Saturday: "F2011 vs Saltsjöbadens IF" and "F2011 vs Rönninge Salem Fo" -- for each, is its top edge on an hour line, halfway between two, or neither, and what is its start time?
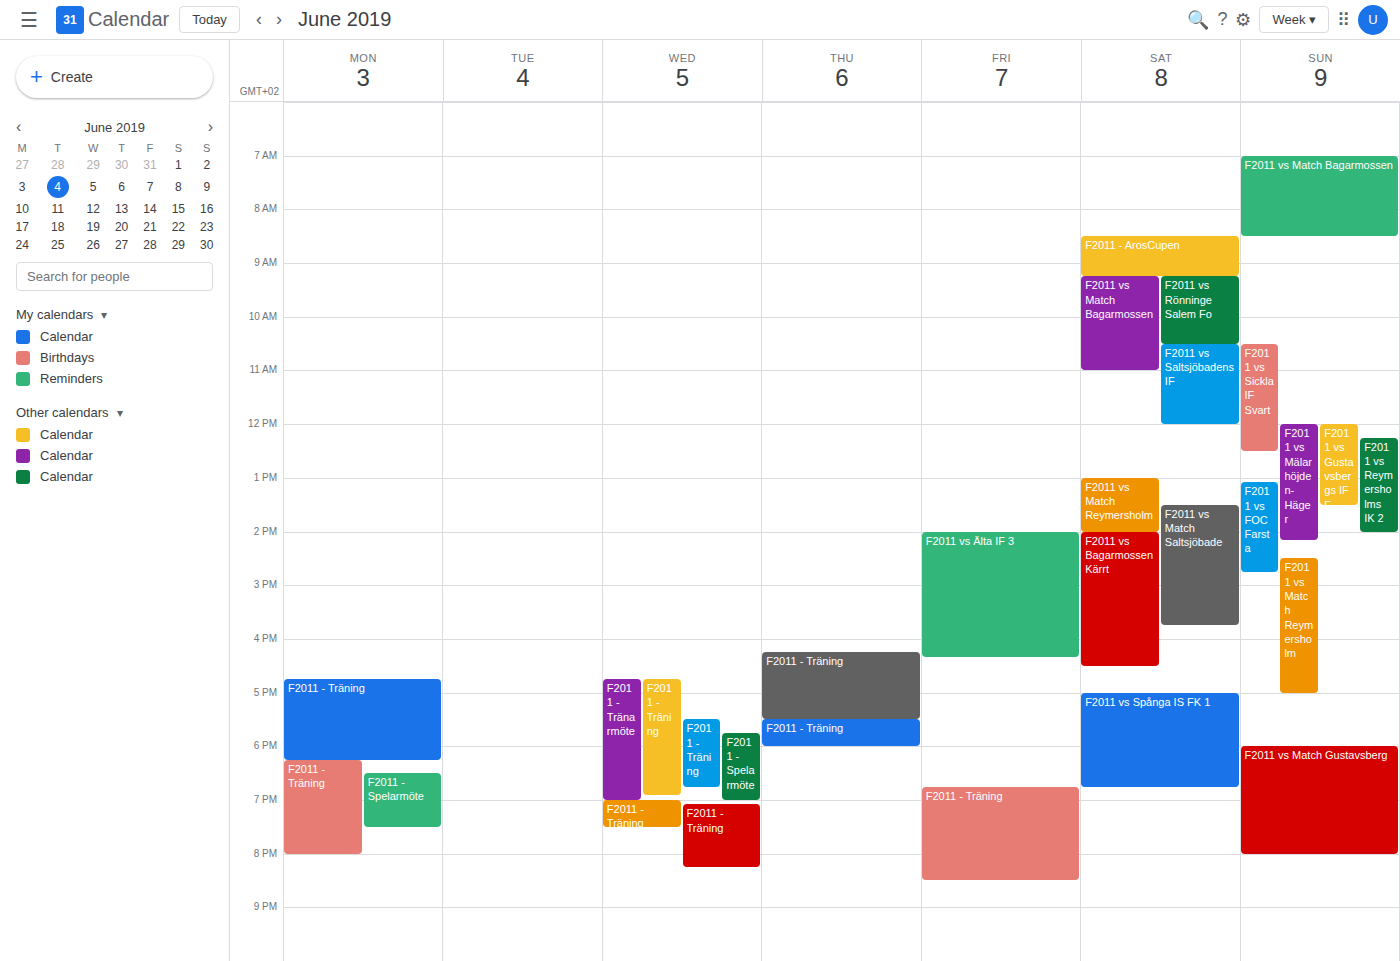
"F2011 vs Saltsjöbadens IF": 10:30 AM, halfway between the 10 AM and 11 AM lines. "F2011 vs Rönninge Salem Fo": 9:15 AM, neither: a quarter of the way from the 9 AM line to the 10 AM line.